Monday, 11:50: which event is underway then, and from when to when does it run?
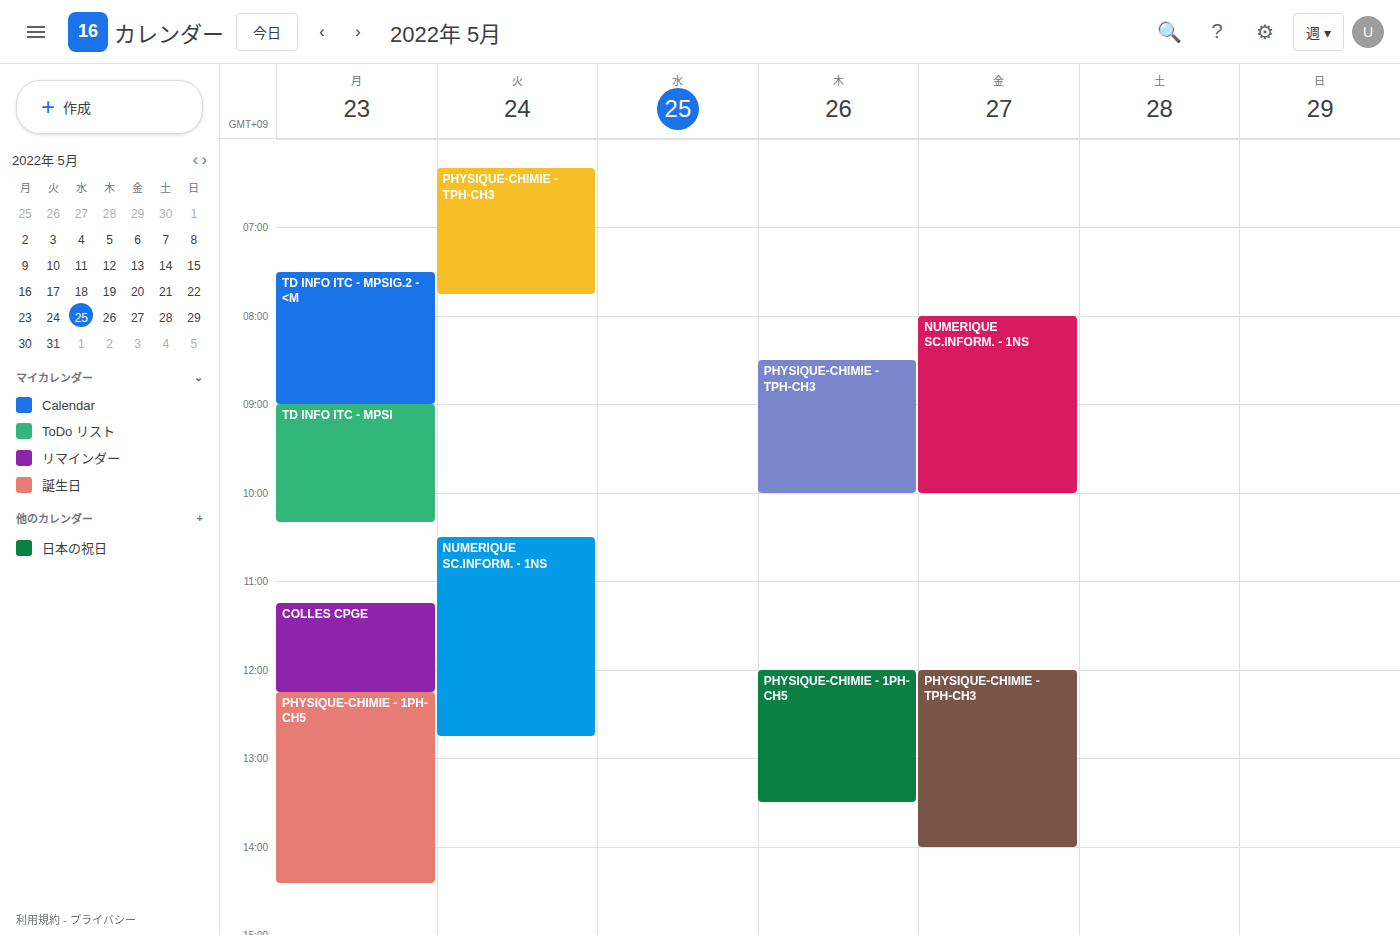
"COLLES CPGE", 11:15 to 12:15